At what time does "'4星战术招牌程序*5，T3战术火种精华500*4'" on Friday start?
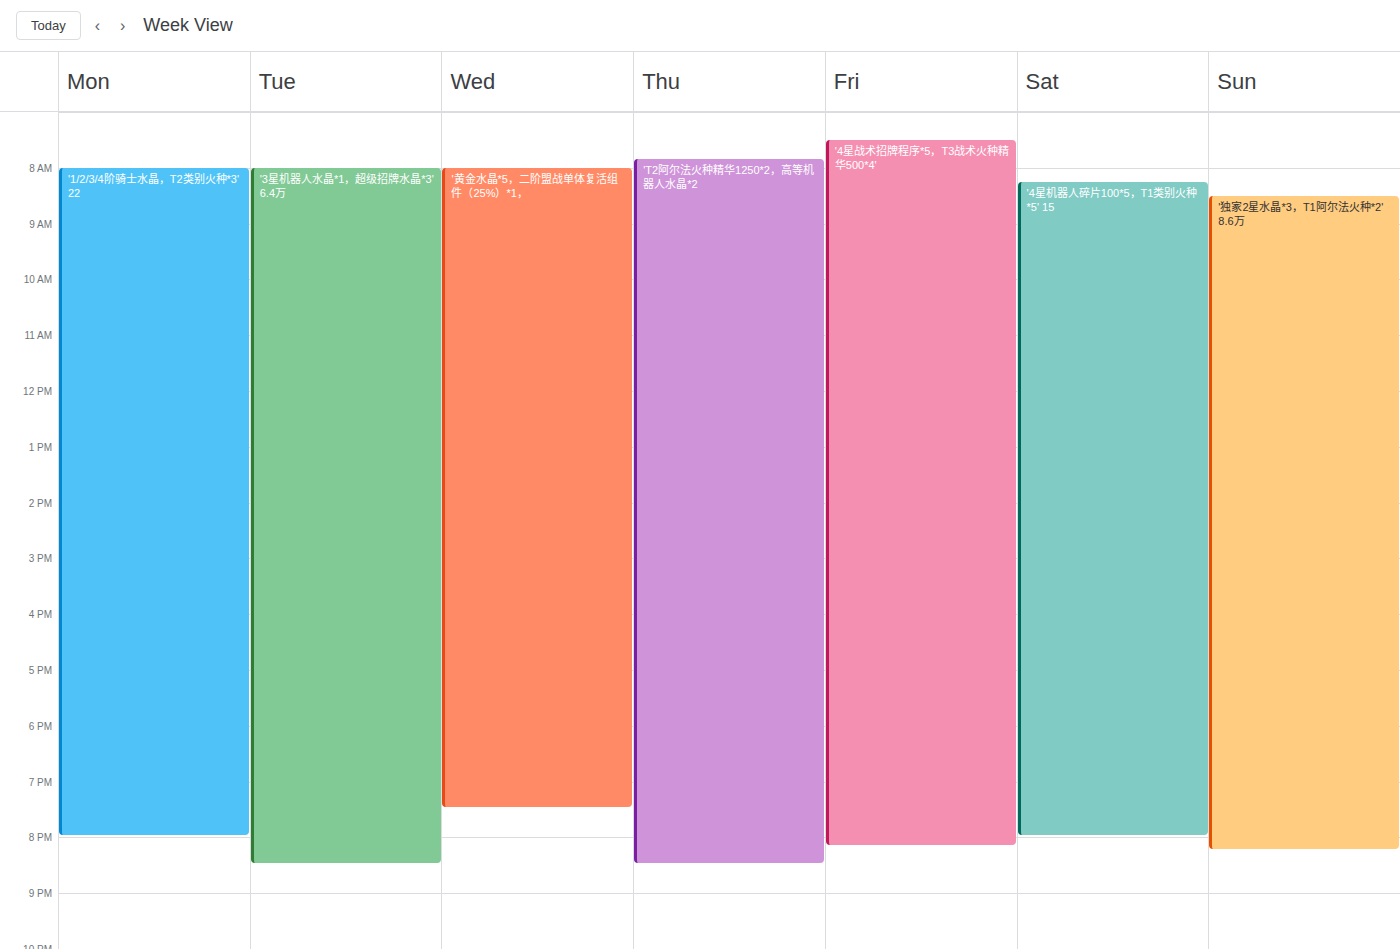
7:30 AM